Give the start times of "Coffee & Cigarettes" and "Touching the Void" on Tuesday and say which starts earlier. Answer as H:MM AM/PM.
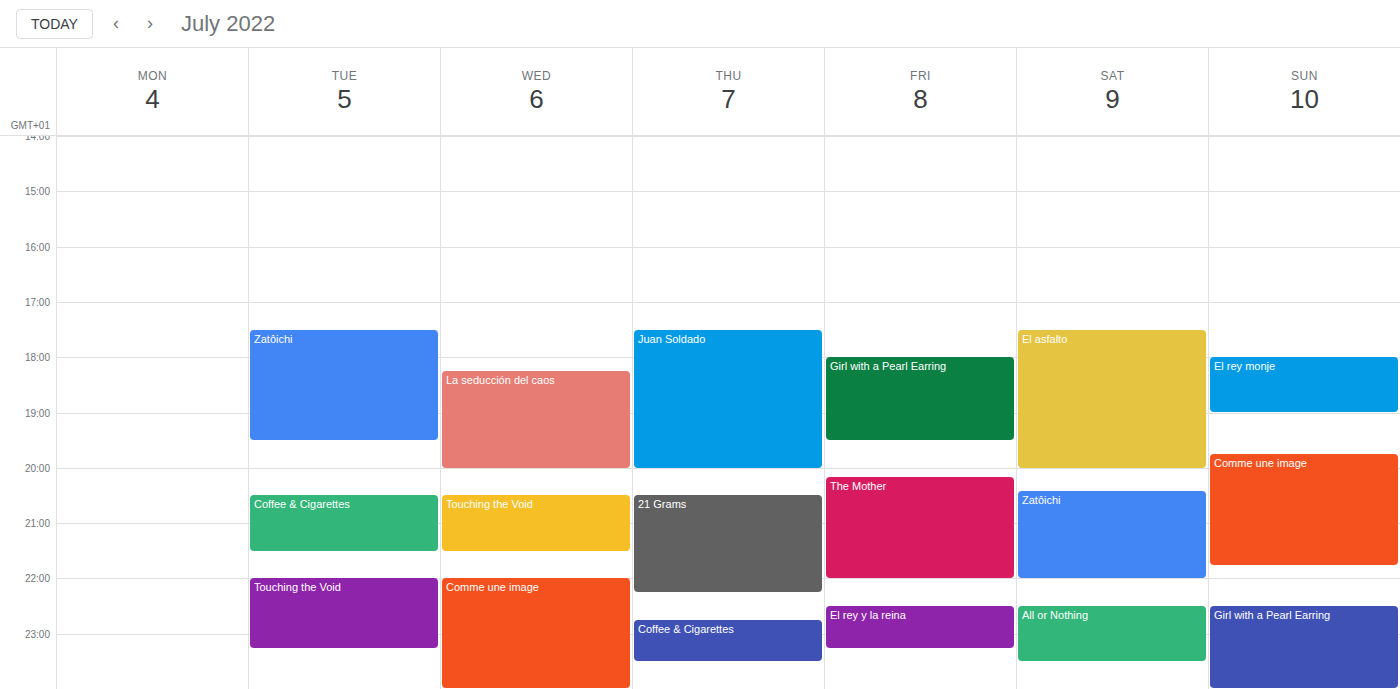
"Coffee & Cigarettes" 8:30 PM; "Touching the Void" 10:00 PM.